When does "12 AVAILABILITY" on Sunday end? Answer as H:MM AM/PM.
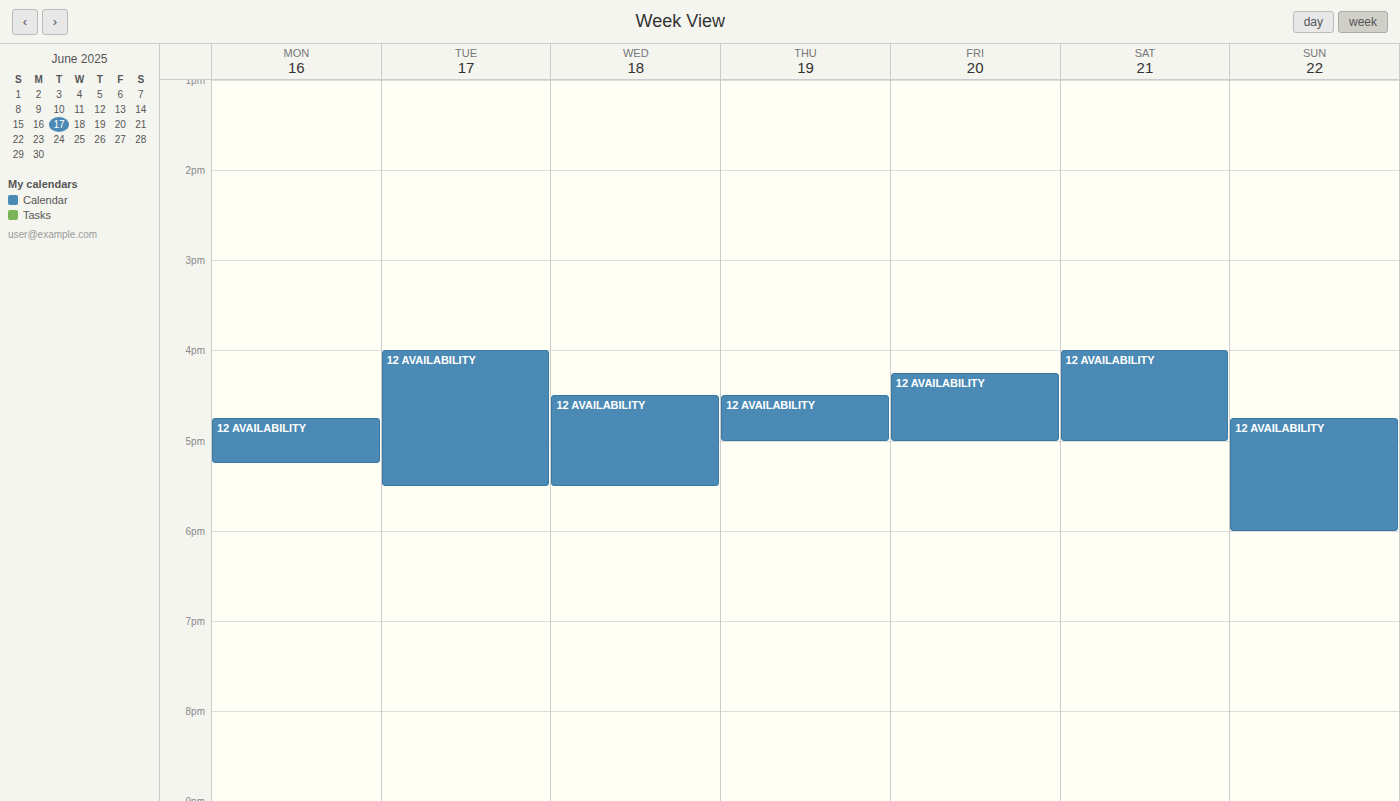
6:00 PM